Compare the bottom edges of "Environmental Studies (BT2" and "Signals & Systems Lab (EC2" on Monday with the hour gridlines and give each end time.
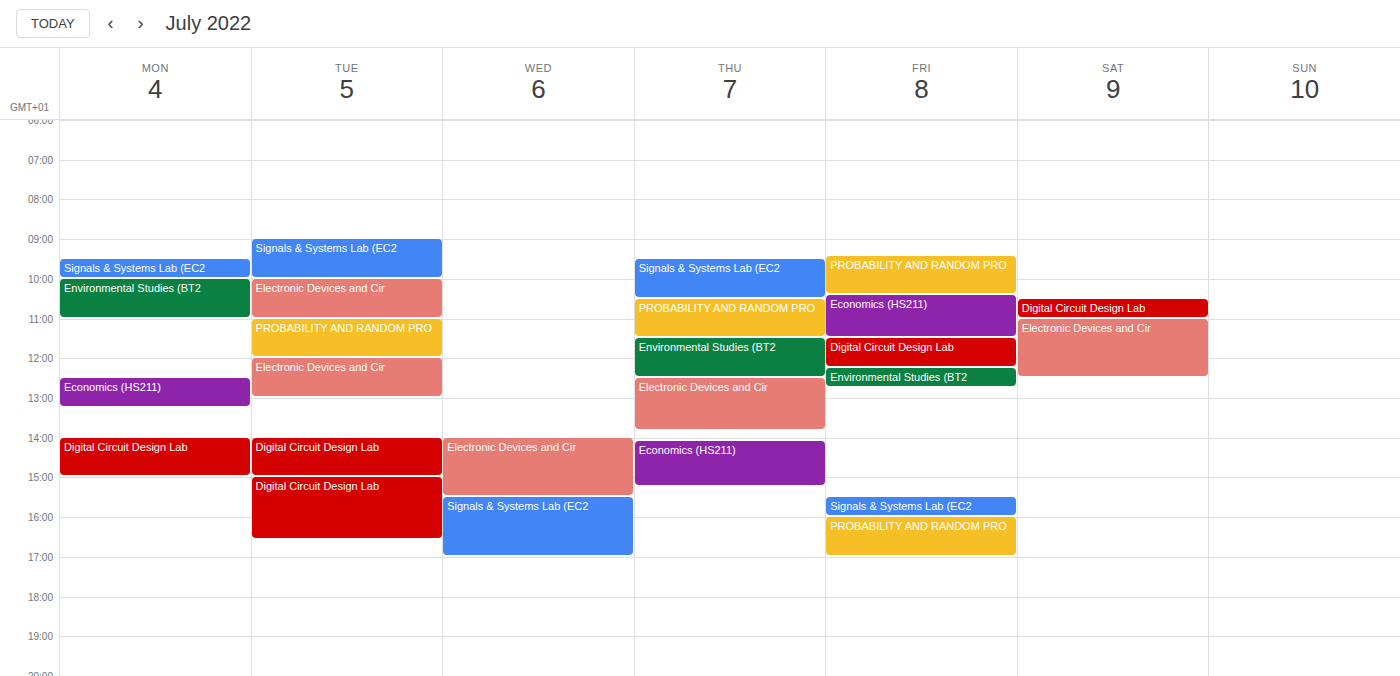
"Environmental Studies (BT2": 11:00 AM, exactly on the 11 AM line. "Signals & Systems Lab (EC2": 10:00 AM, exactly on the 10 AM line.